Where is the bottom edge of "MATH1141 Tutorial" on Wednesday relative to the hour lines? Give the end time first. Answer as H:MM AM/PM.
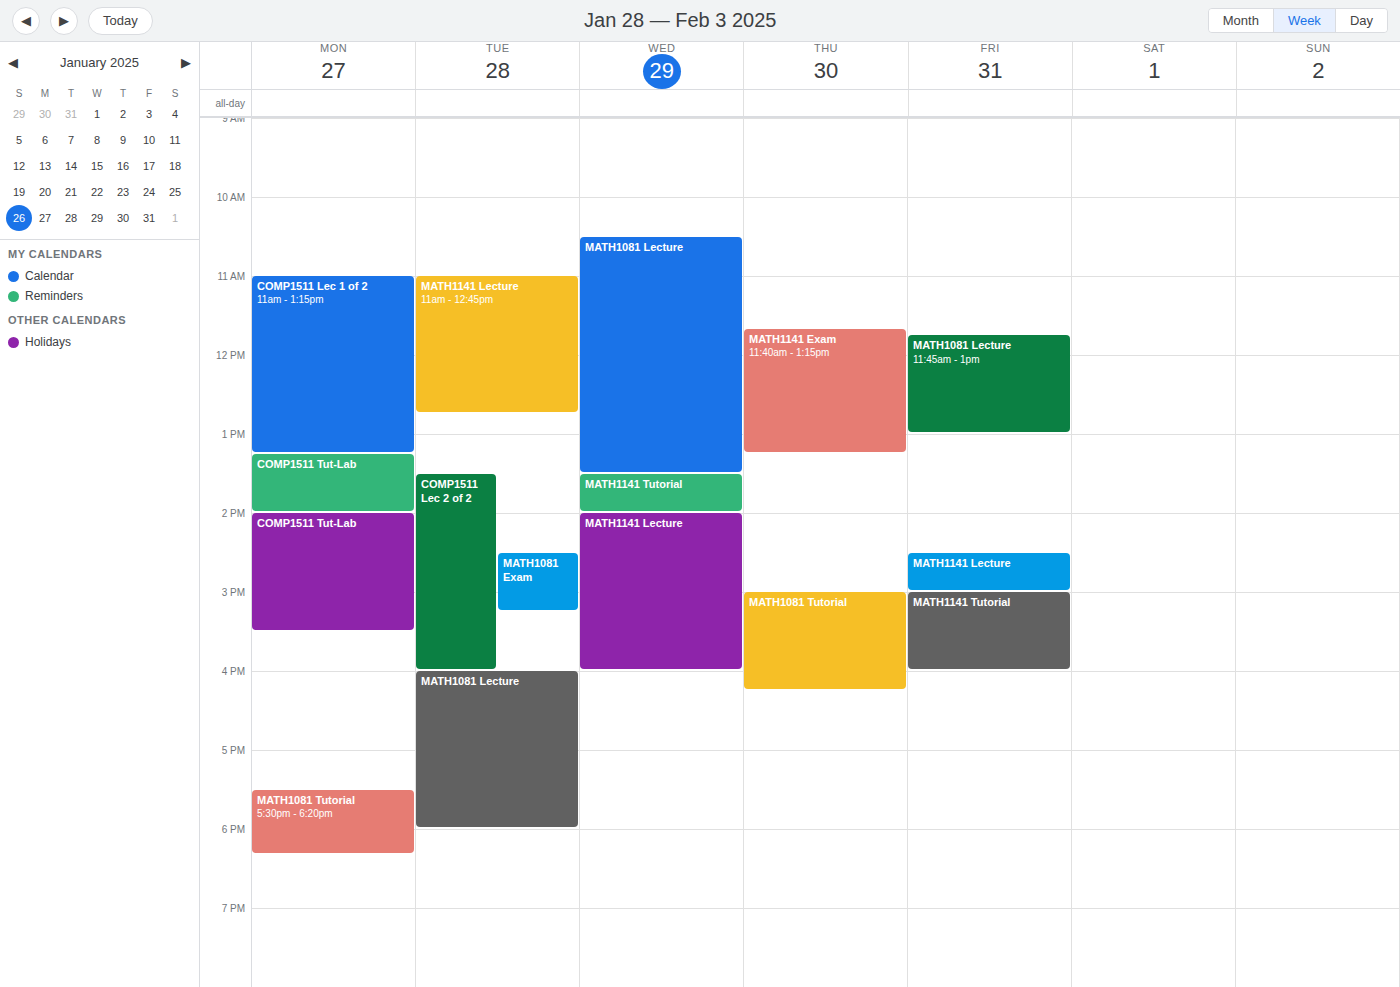
2:00 PM -- exactly on the 2 PM line.